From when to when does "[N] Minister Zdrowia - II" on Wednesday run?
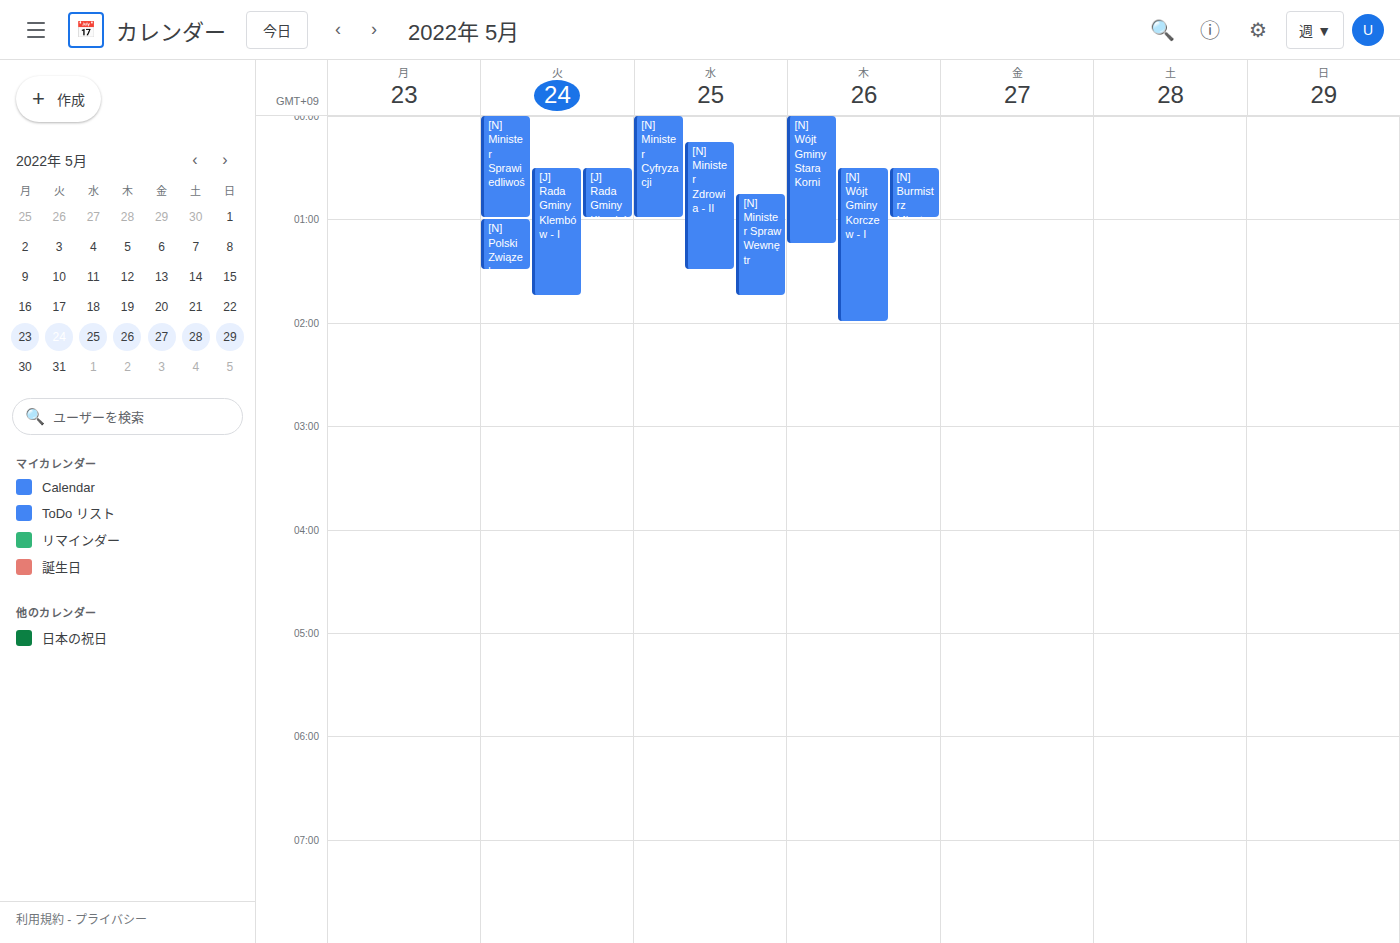
12:15 AM to 1:30 AM